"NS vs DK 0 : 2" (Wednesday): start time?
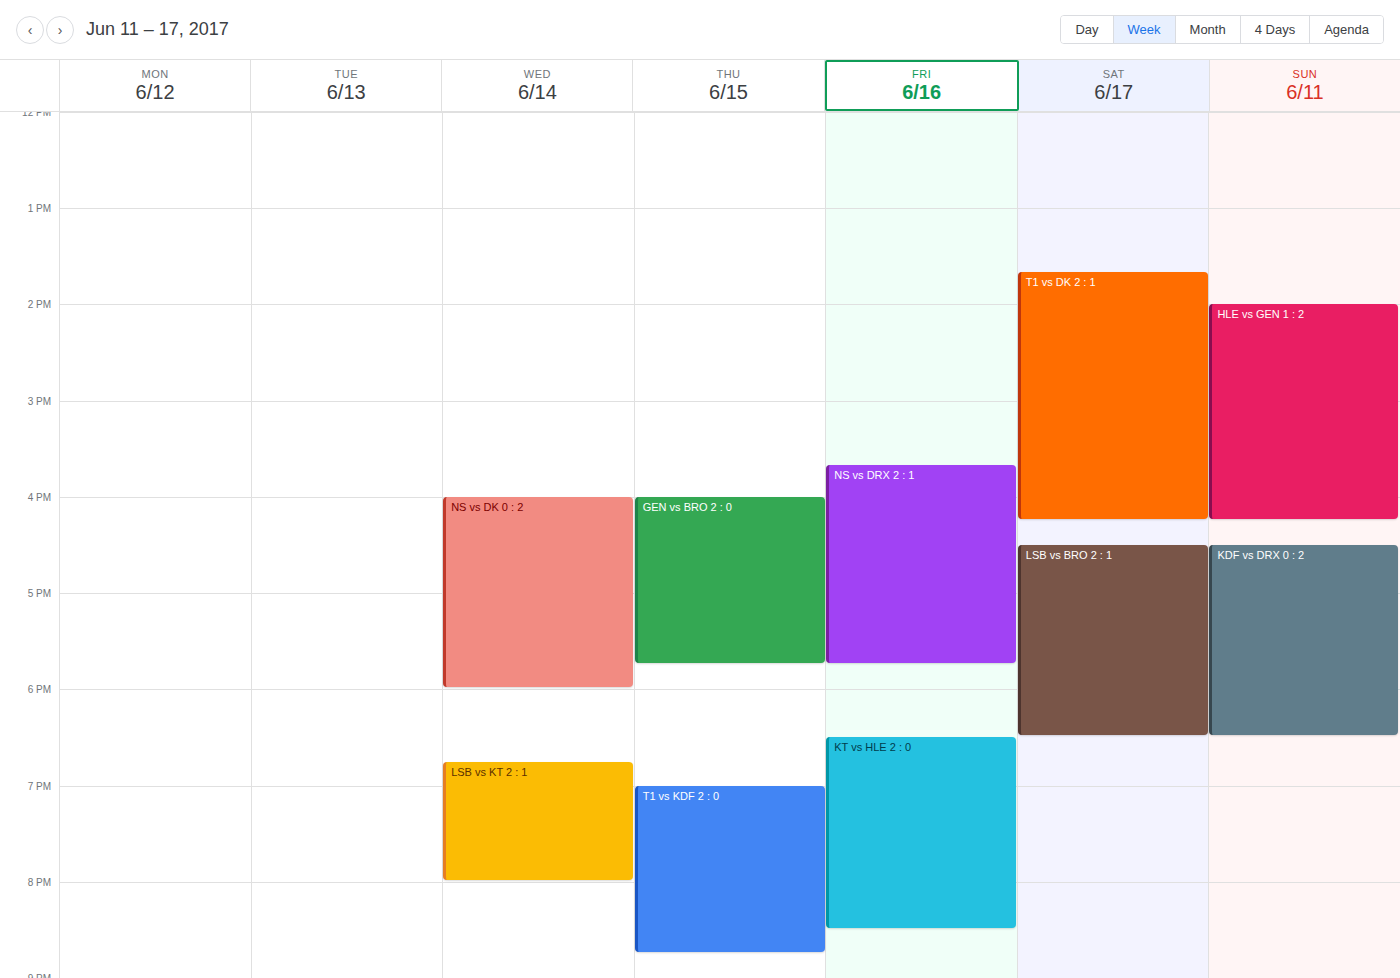
4:00 PM